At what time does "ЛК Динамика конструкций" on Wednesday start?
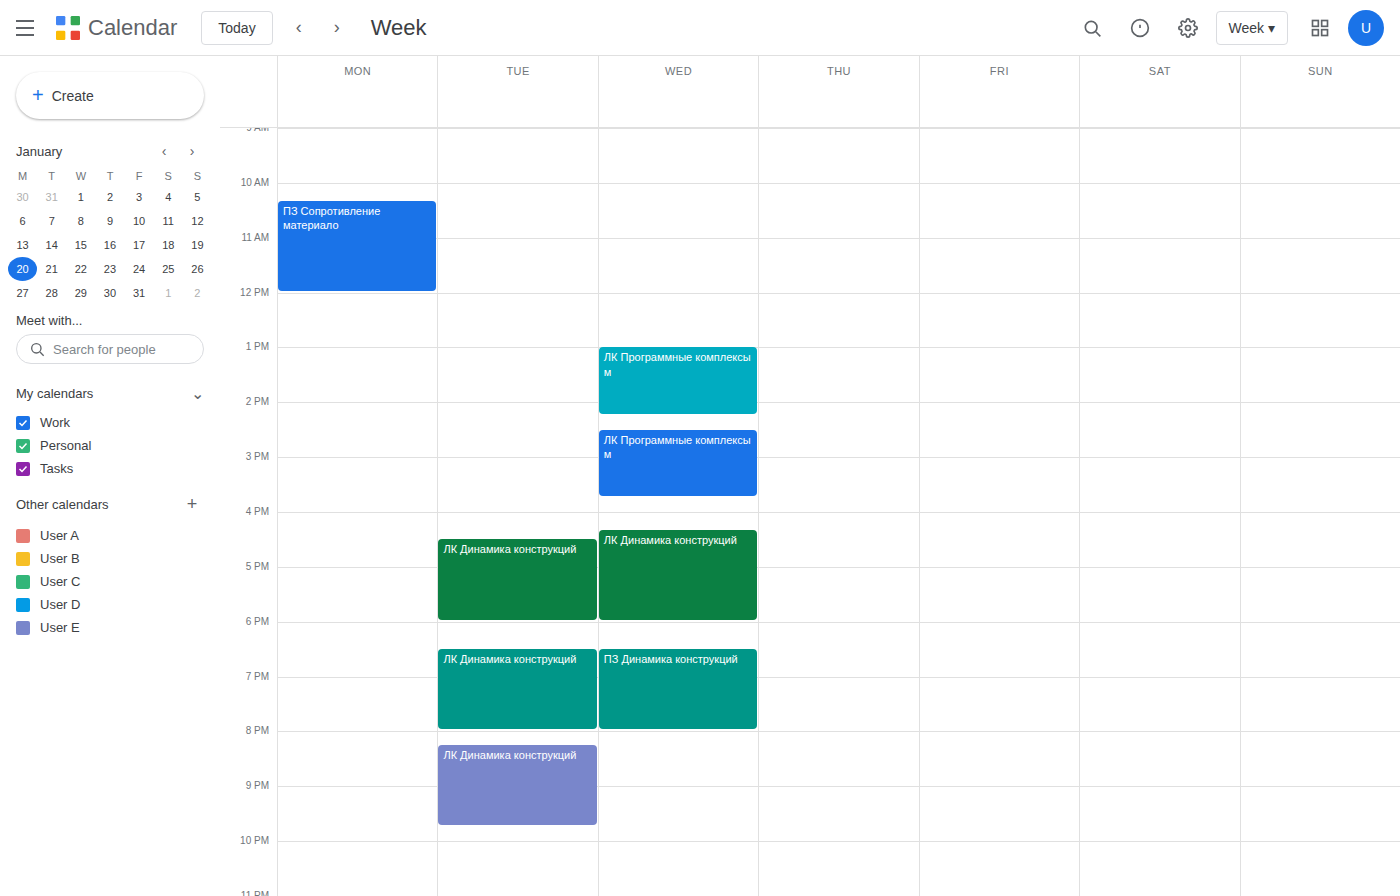
4:20 PM